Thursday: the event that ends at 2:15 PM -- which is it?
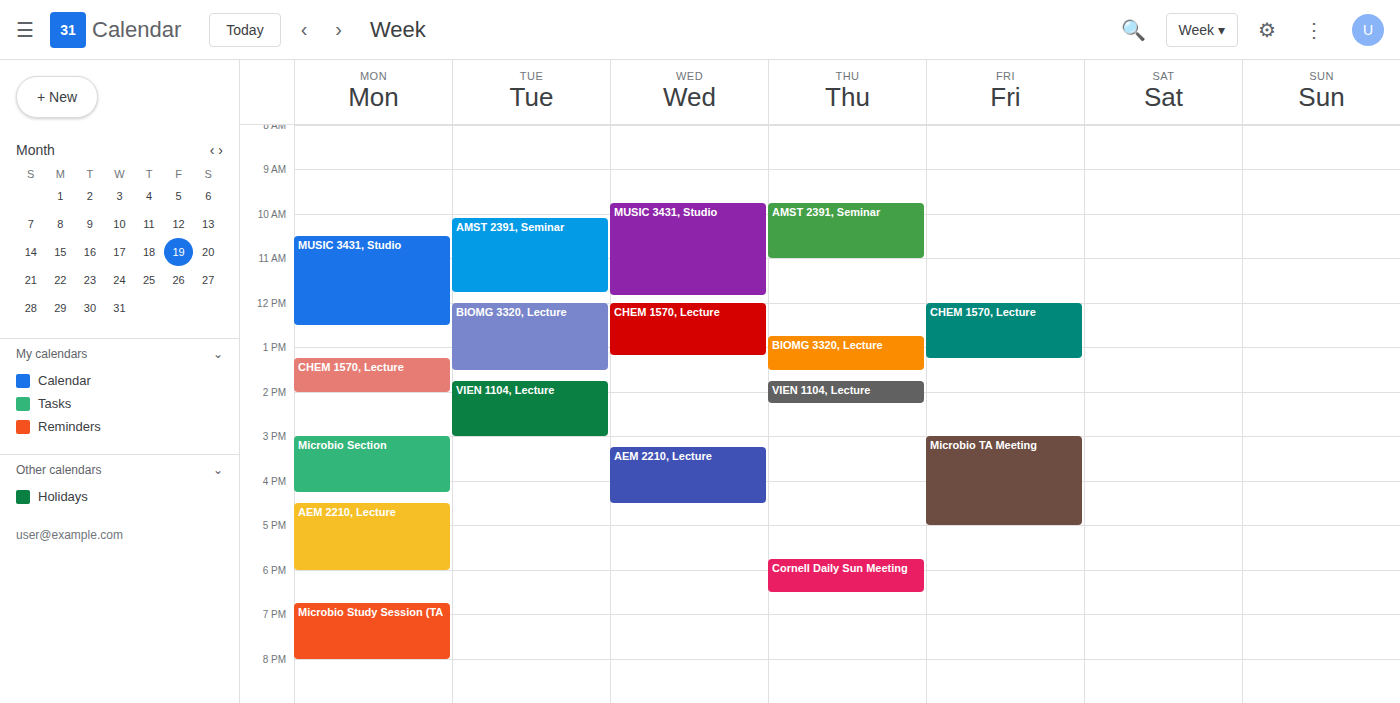
"VIEN 1104, Lecture"